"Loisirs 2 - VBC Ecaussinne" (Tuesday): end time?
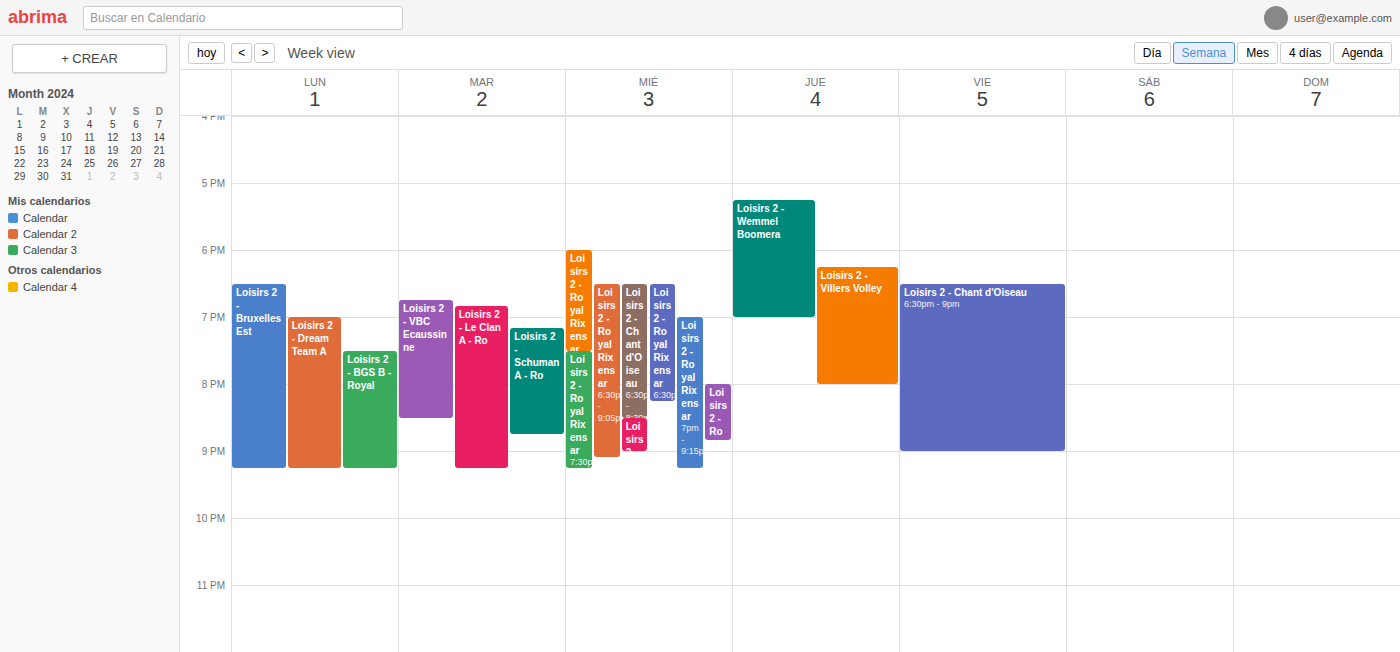
8:30 PM